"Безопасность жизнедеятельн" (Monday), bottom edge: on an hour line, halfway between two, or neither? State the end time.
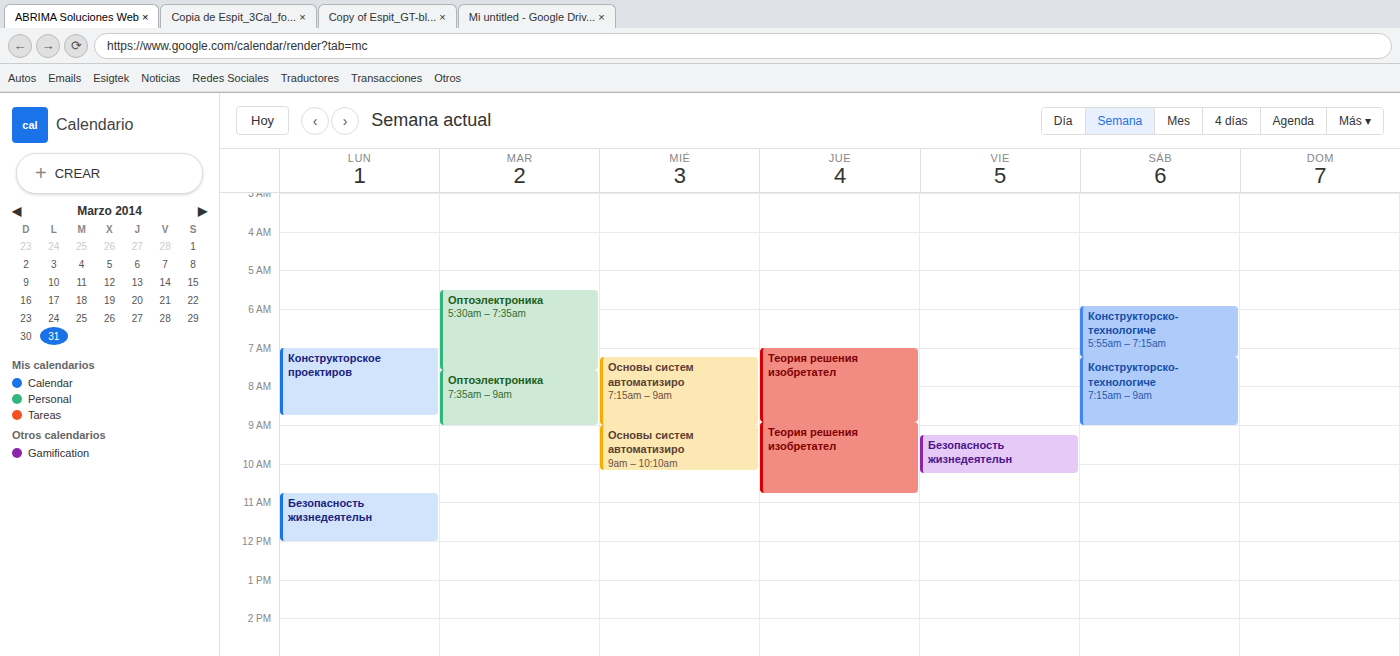
12:00 -- exactly on the 12:00 line.